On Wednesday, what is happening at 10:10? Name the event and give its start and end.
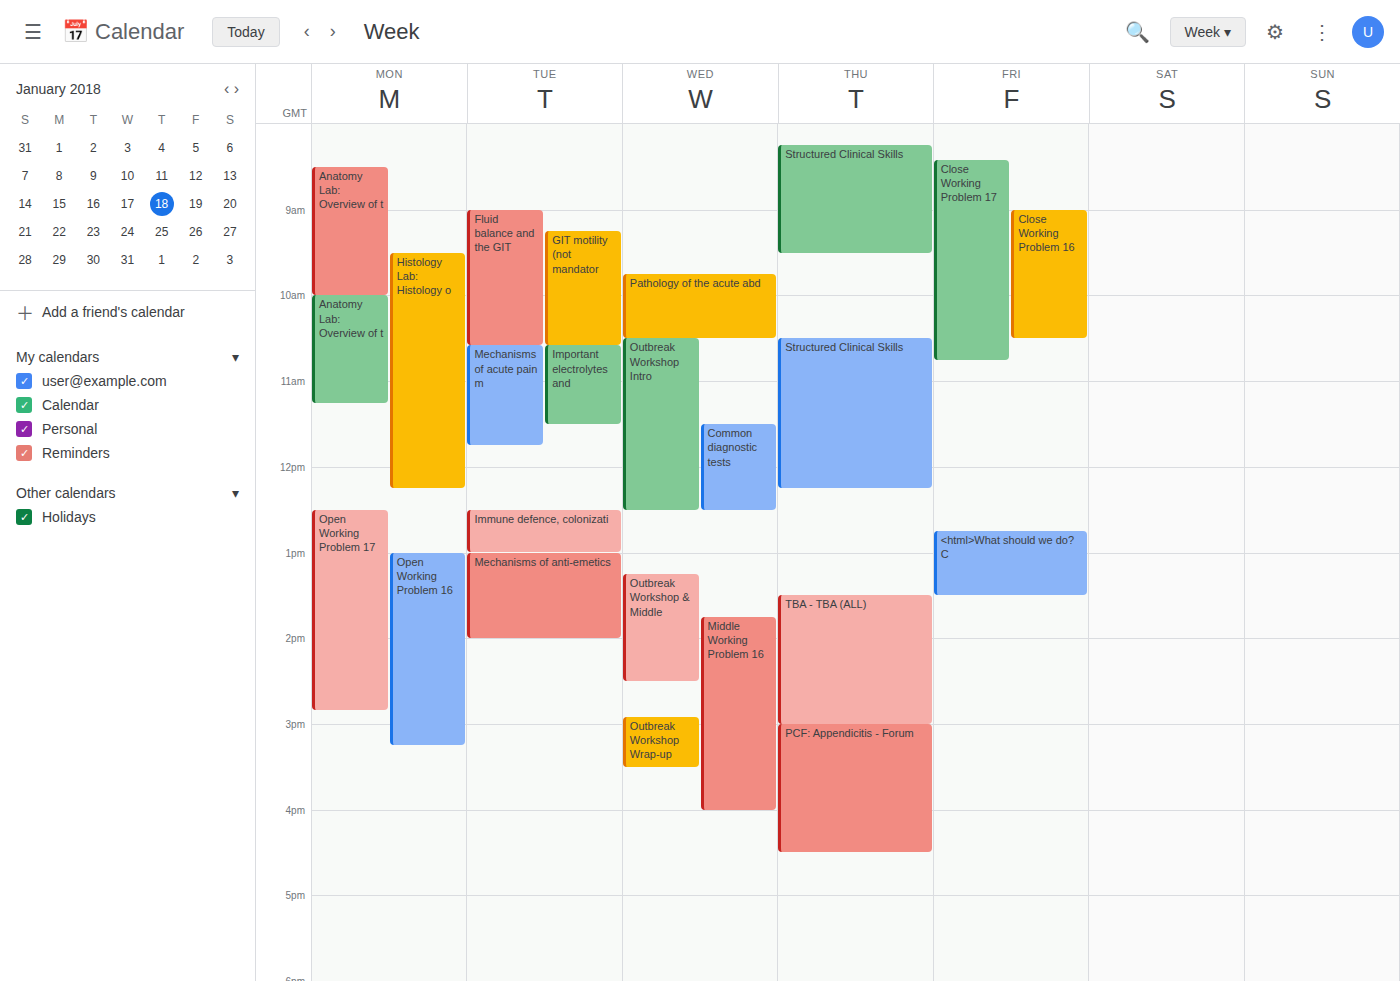
"Pathology of the acute abd", 09:45 to 10:30